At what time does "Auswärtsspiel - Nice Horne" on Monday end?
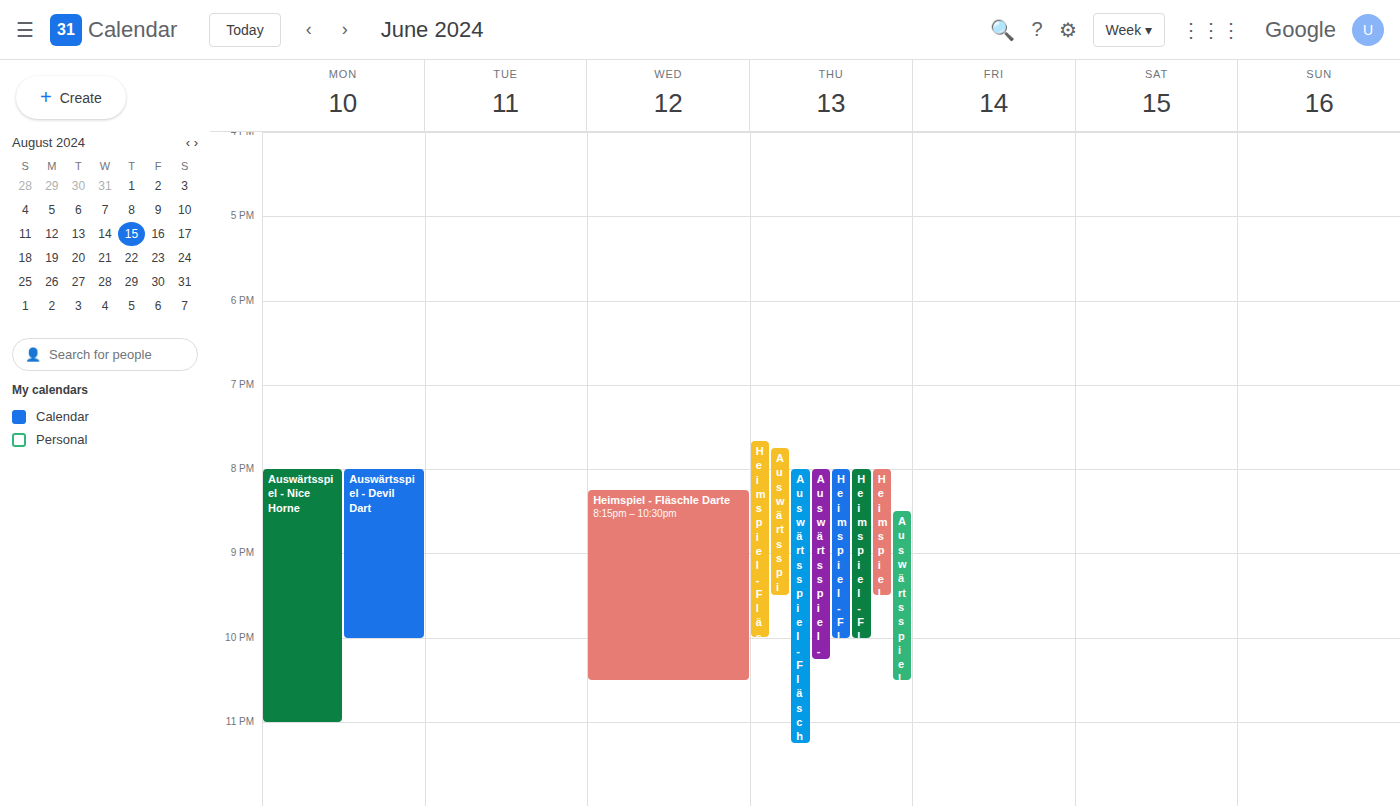
11:00 PM